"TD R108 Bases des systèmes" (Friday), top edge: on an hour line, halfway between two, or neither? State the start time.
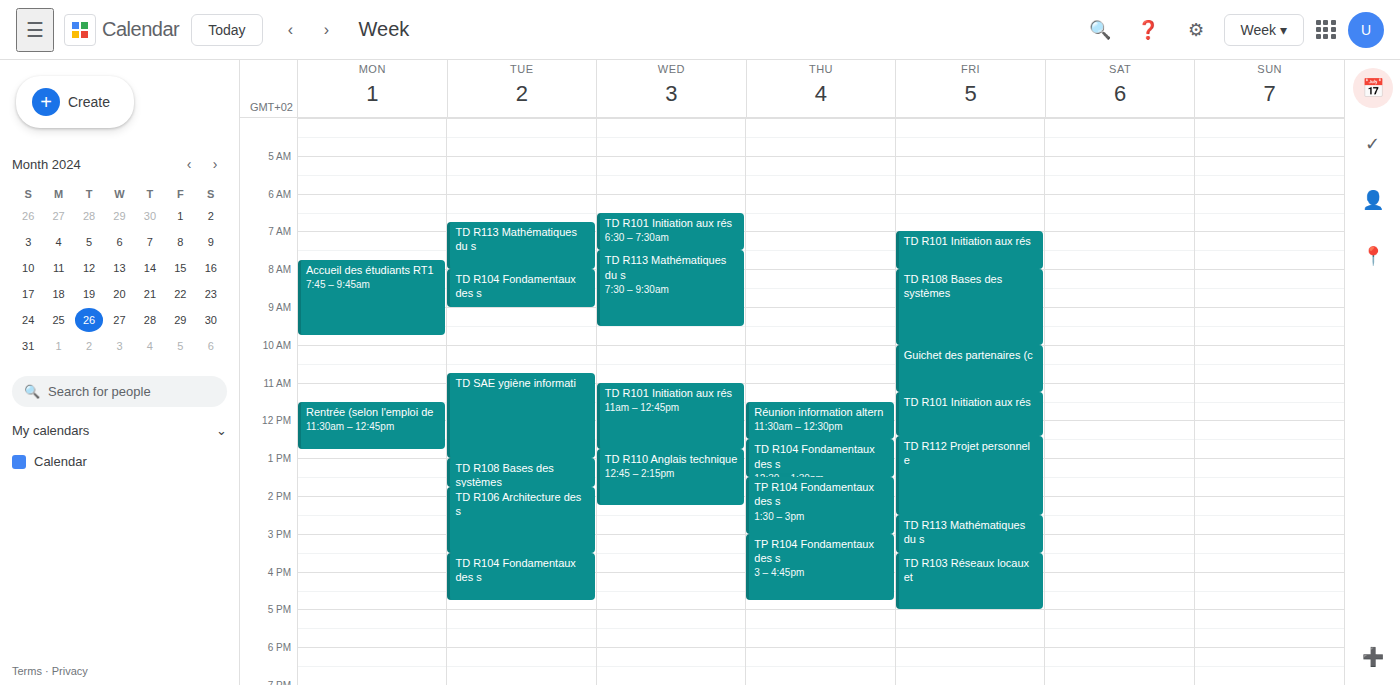
08:00 -- exactly on the 08:00 line.